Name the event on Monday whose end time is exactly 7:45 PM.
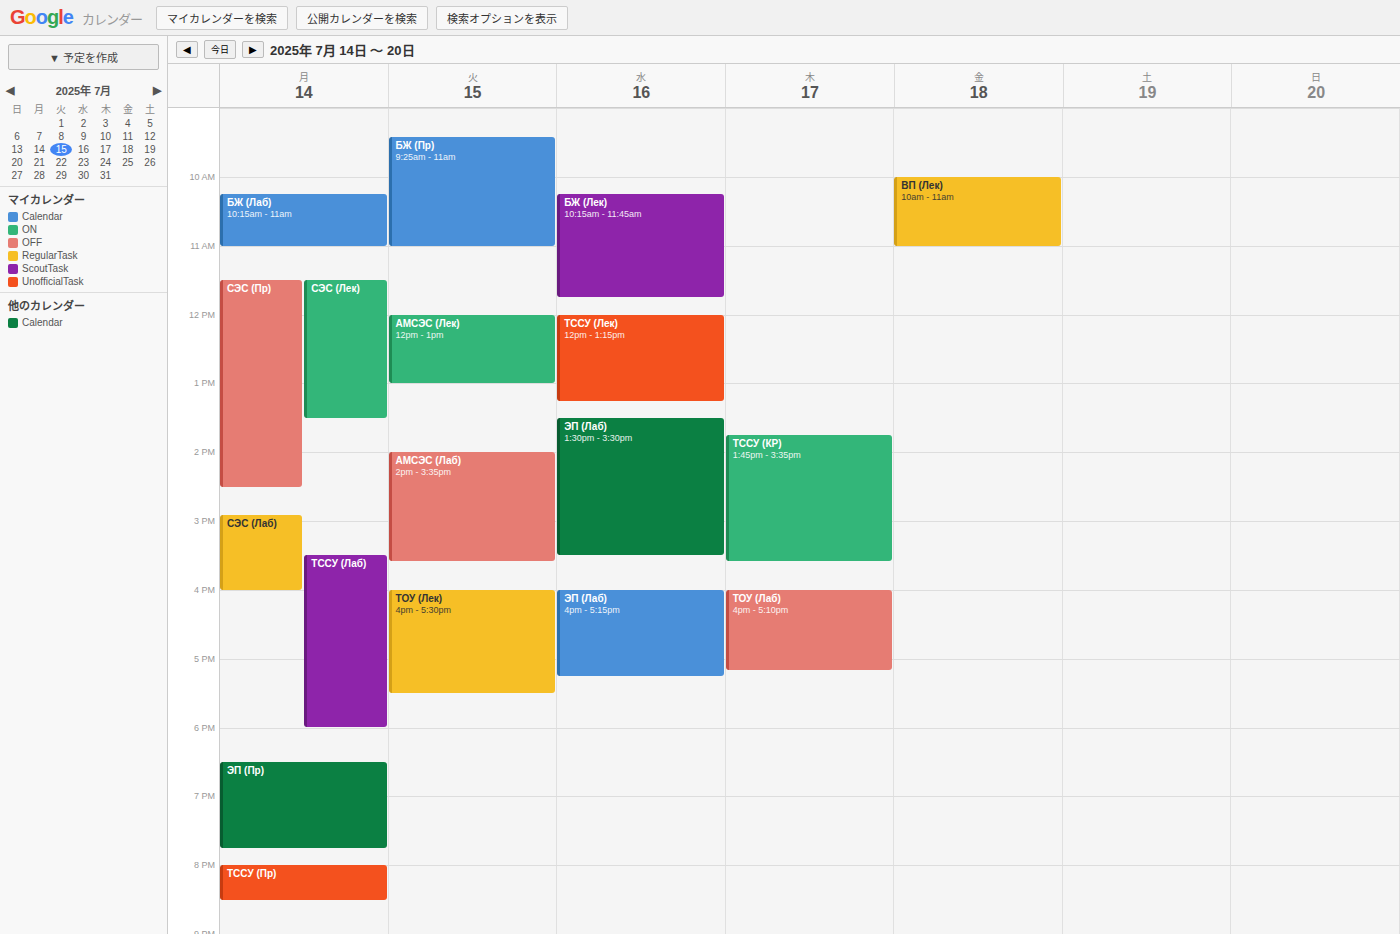
"ЭП (Пр)"